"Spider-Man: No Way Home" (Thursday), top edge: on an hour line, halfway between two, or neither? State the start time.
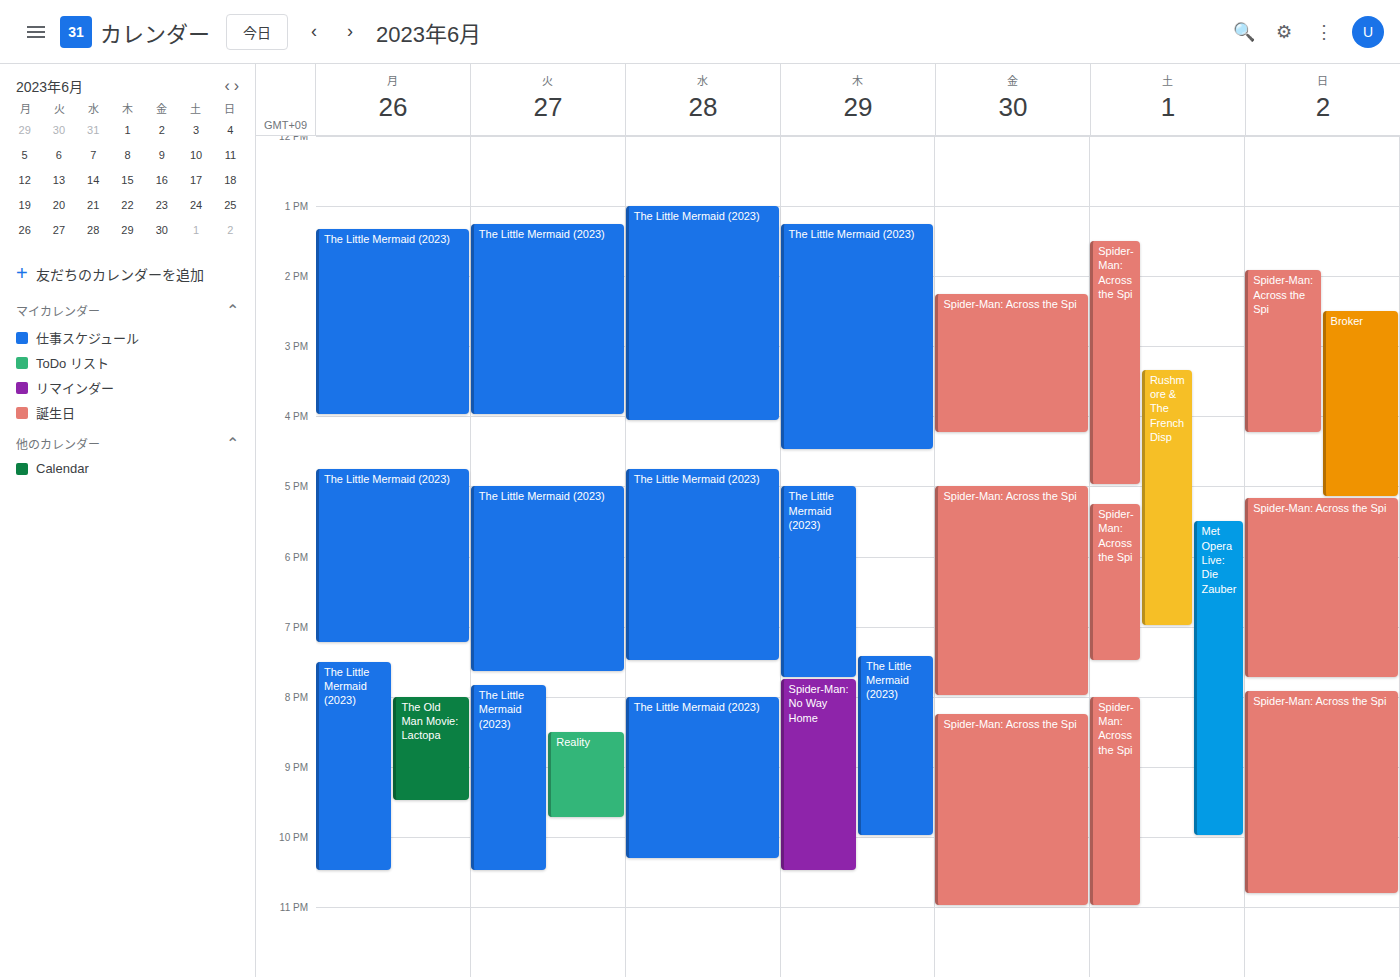
7:45 PM -- neither: three quarters of the way from the 7 PM line to the 8 PM line.